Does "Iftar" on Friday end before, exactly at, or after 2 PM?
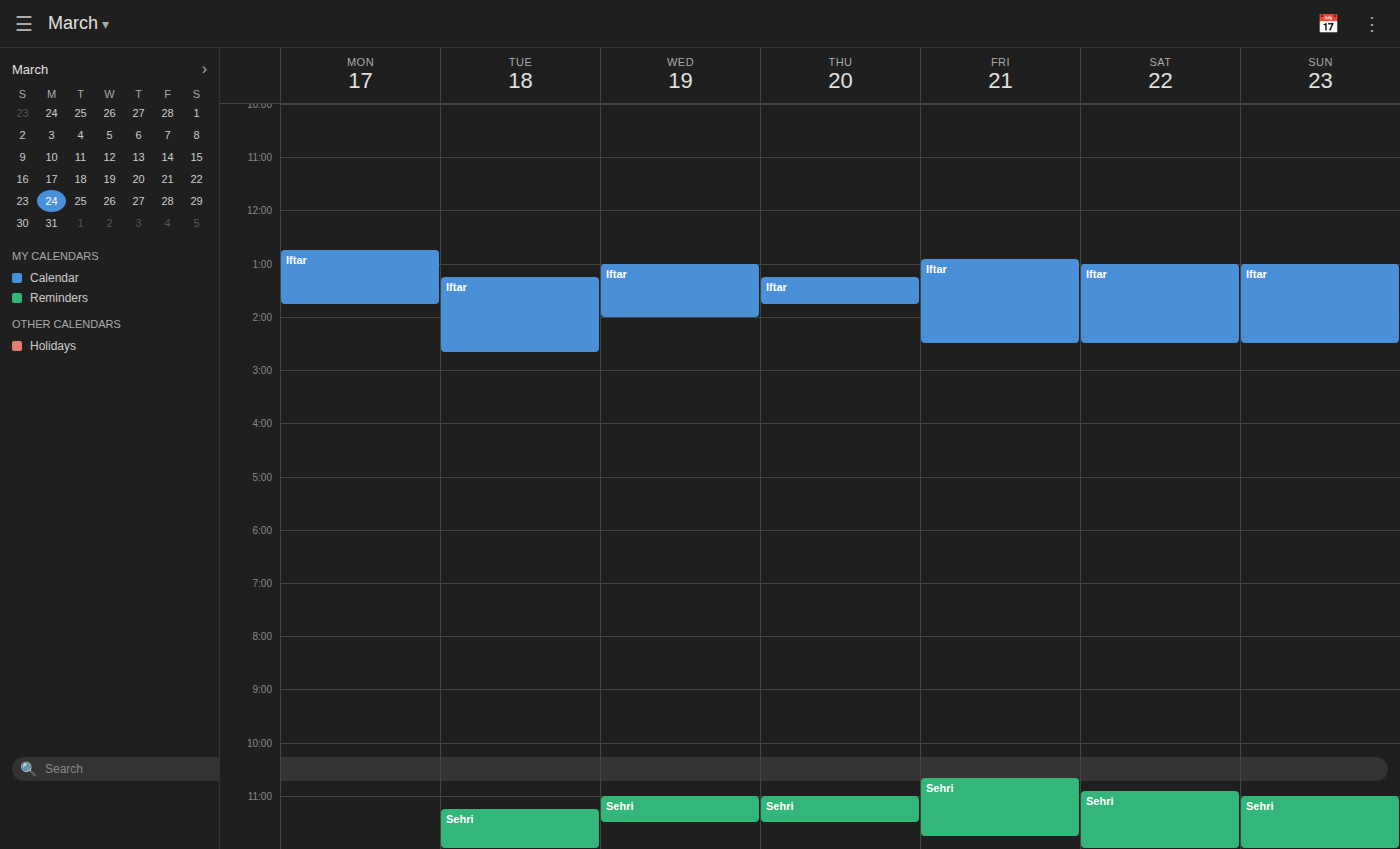
2:30 PM -- after 2 PM, 30 minutes below the 2 PM line.